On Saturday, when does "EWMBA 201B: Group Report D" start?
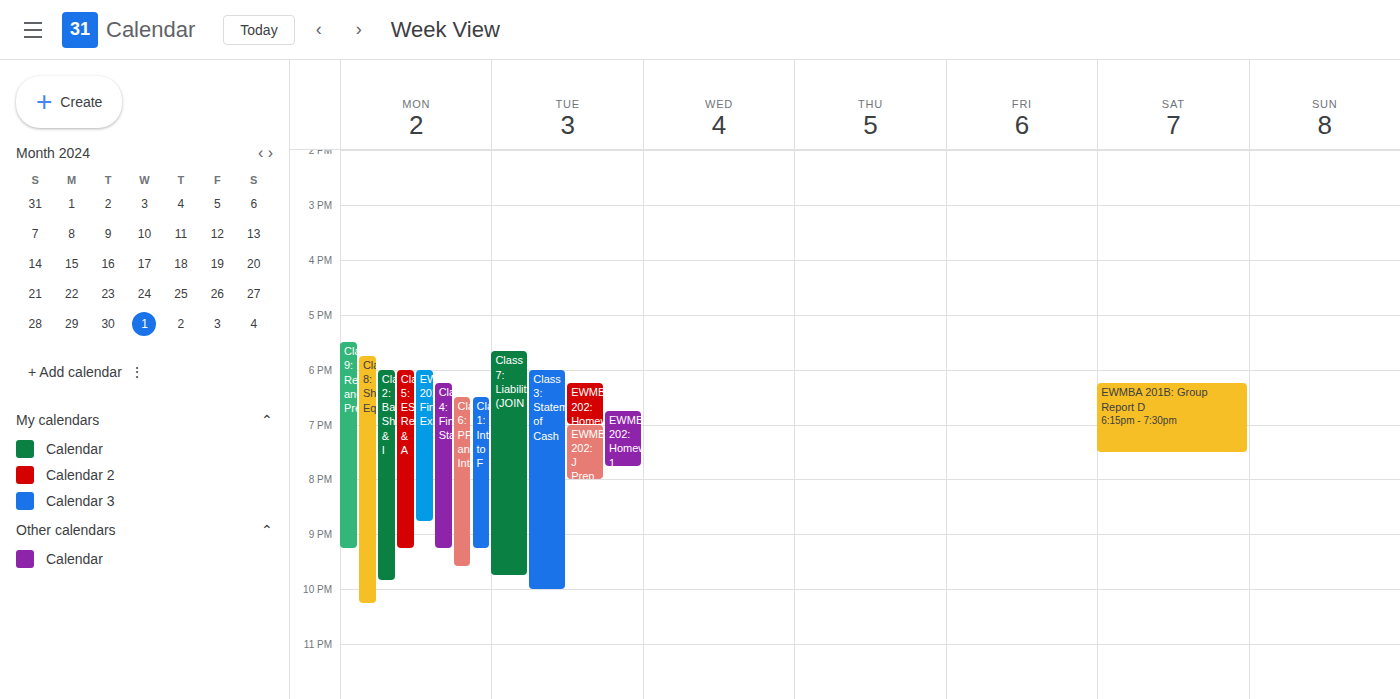
6:15 PM